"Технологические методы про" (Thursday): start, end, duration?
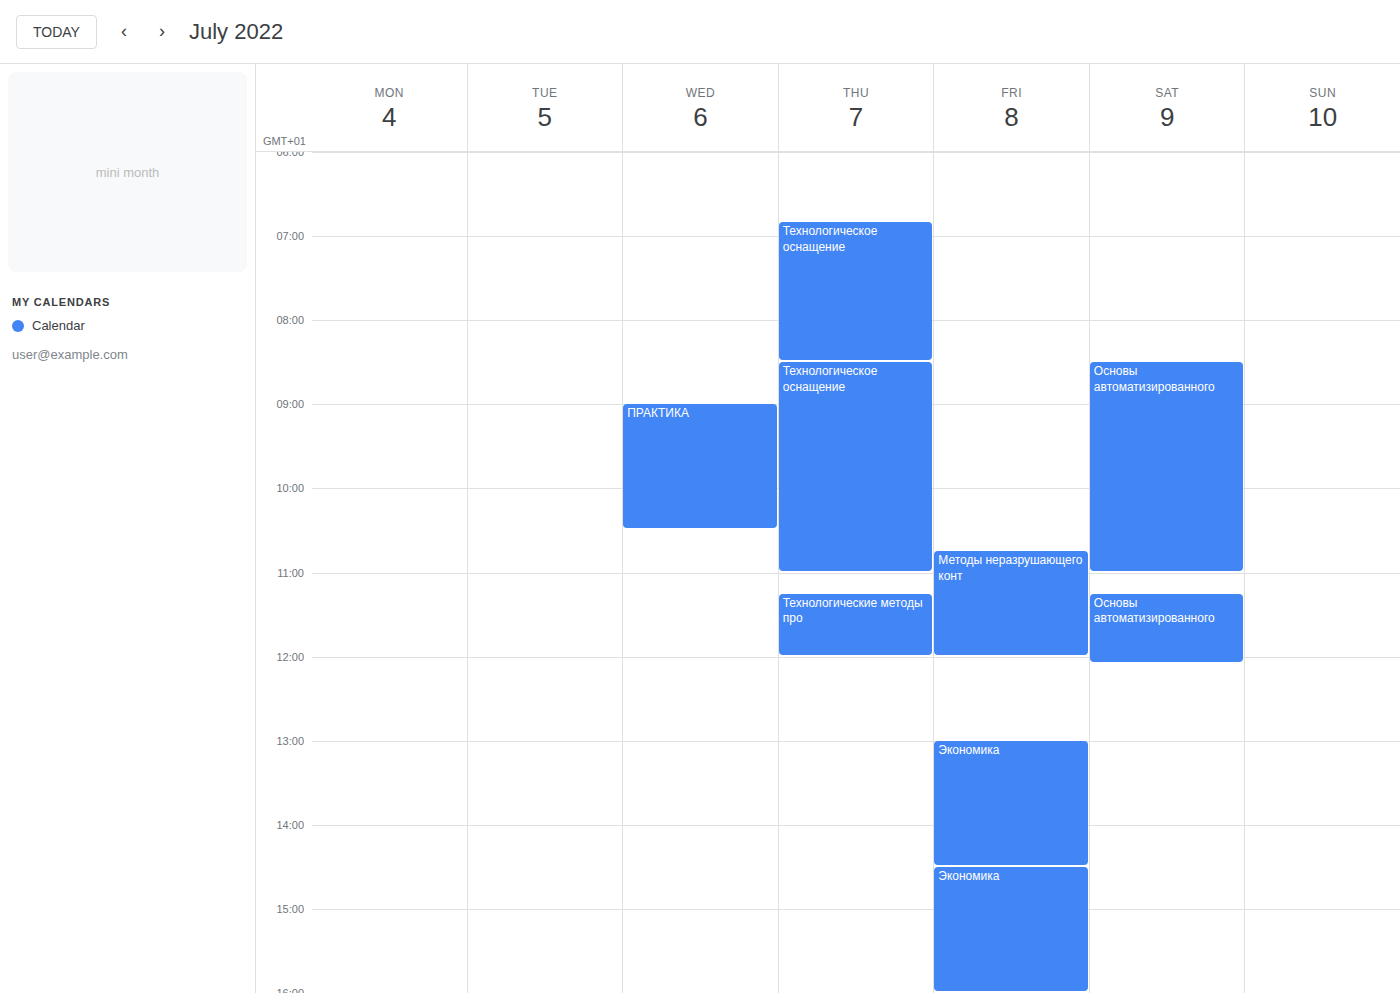
11:15 to 12:00, 45 minutes